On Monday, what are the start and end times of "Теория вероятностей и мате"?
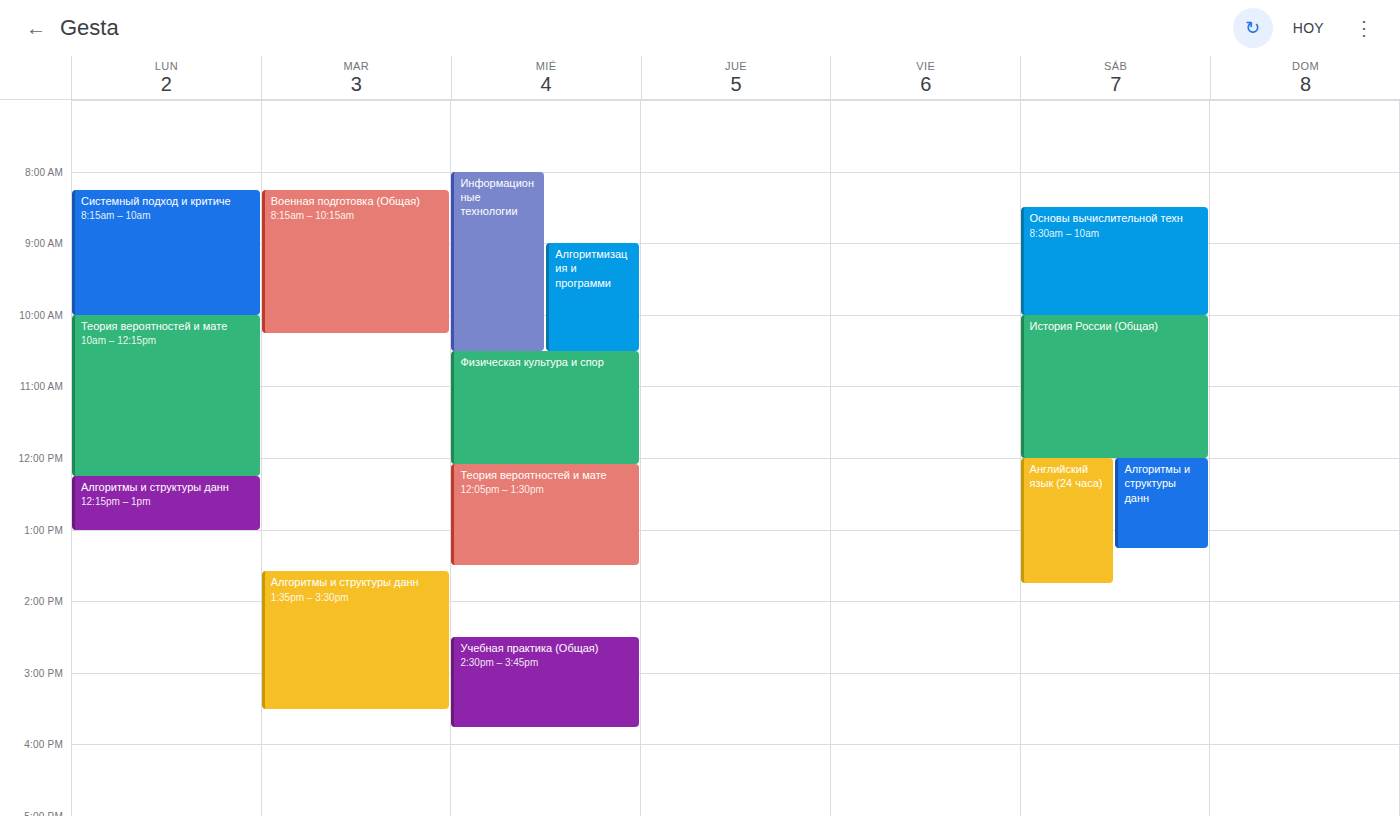
10:00 AM to 12:15 PM